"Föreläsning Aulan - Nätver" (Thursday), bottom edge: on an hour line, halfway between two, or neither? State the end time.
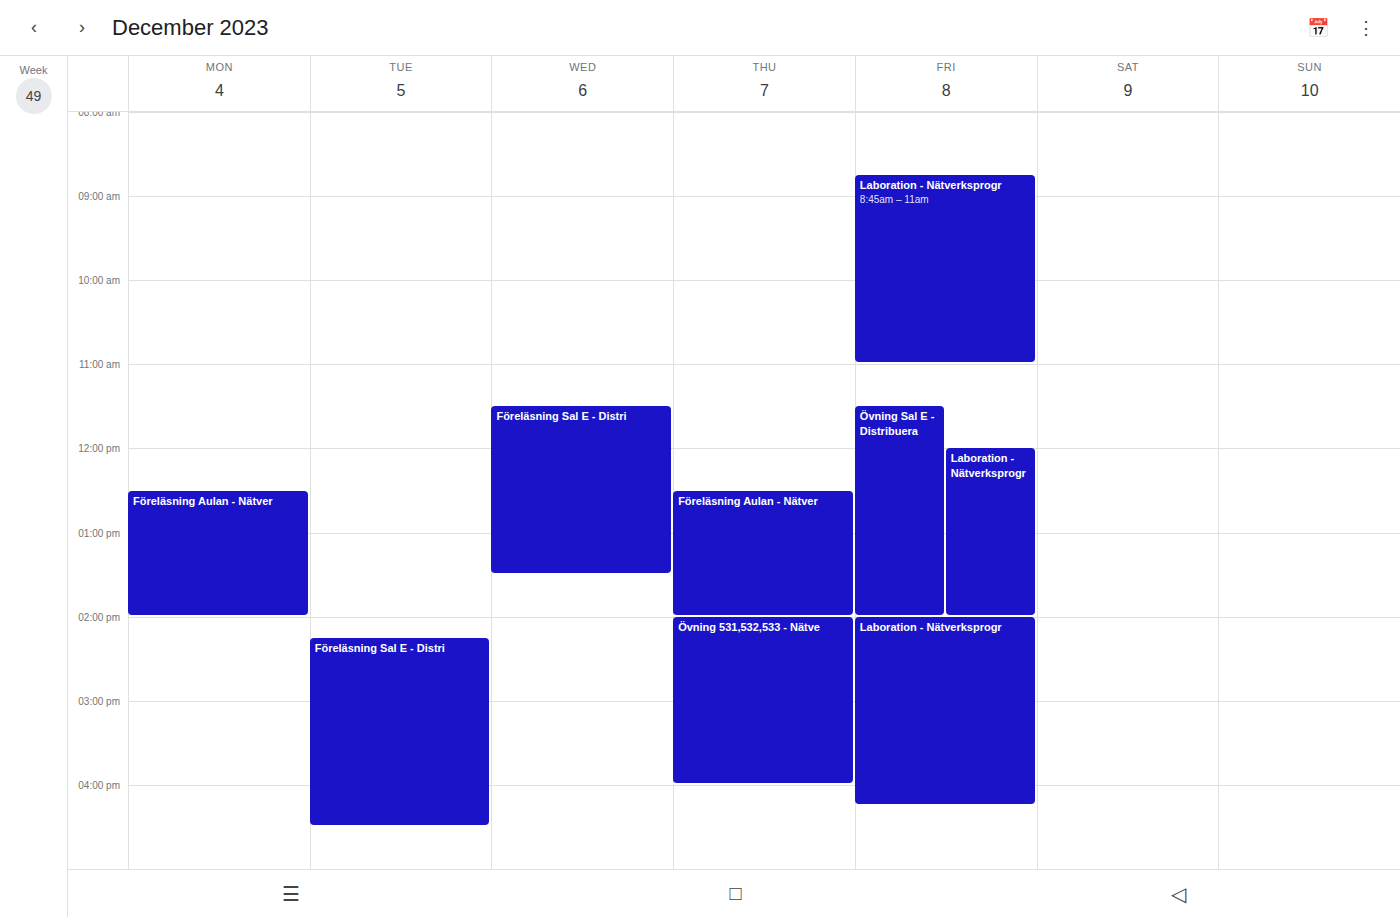
2:00 PM -- exactly on the 2 PM line.